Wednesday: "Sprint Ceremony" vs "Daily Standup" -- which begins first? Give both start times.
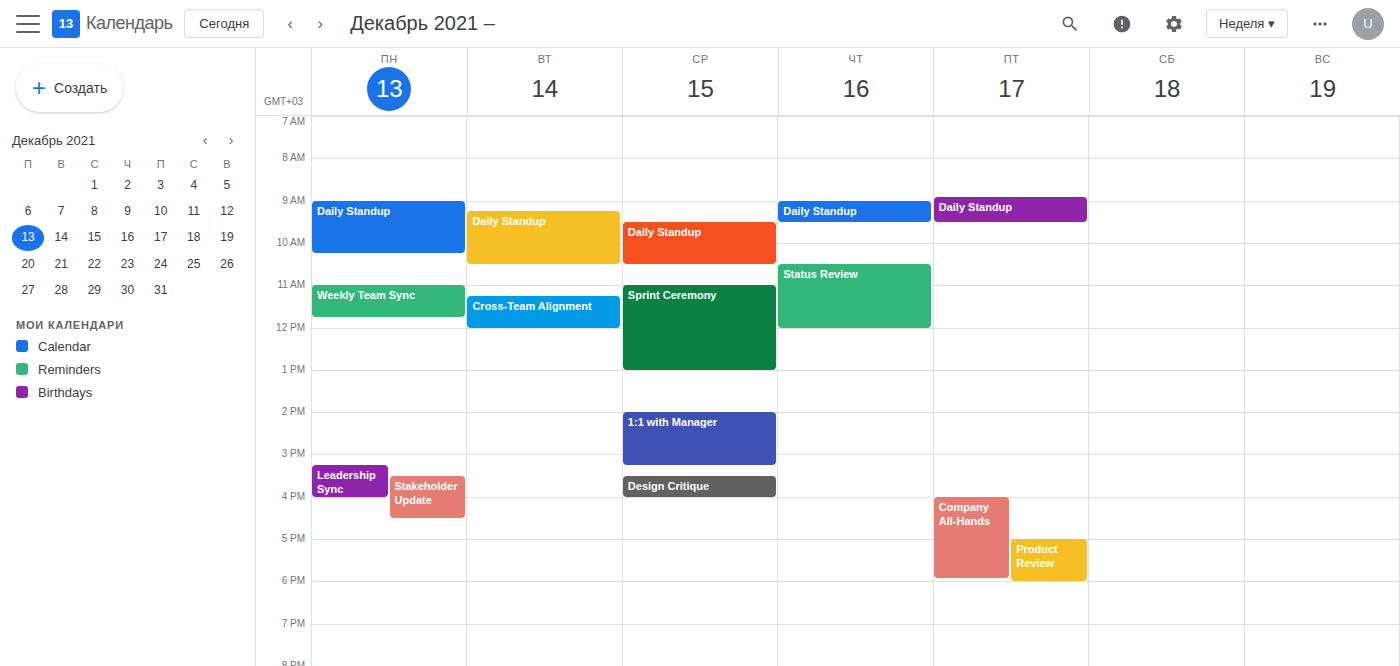
"Daily Standup" 9:30 AM; "Sprint Ceremony" 11:00 AM.